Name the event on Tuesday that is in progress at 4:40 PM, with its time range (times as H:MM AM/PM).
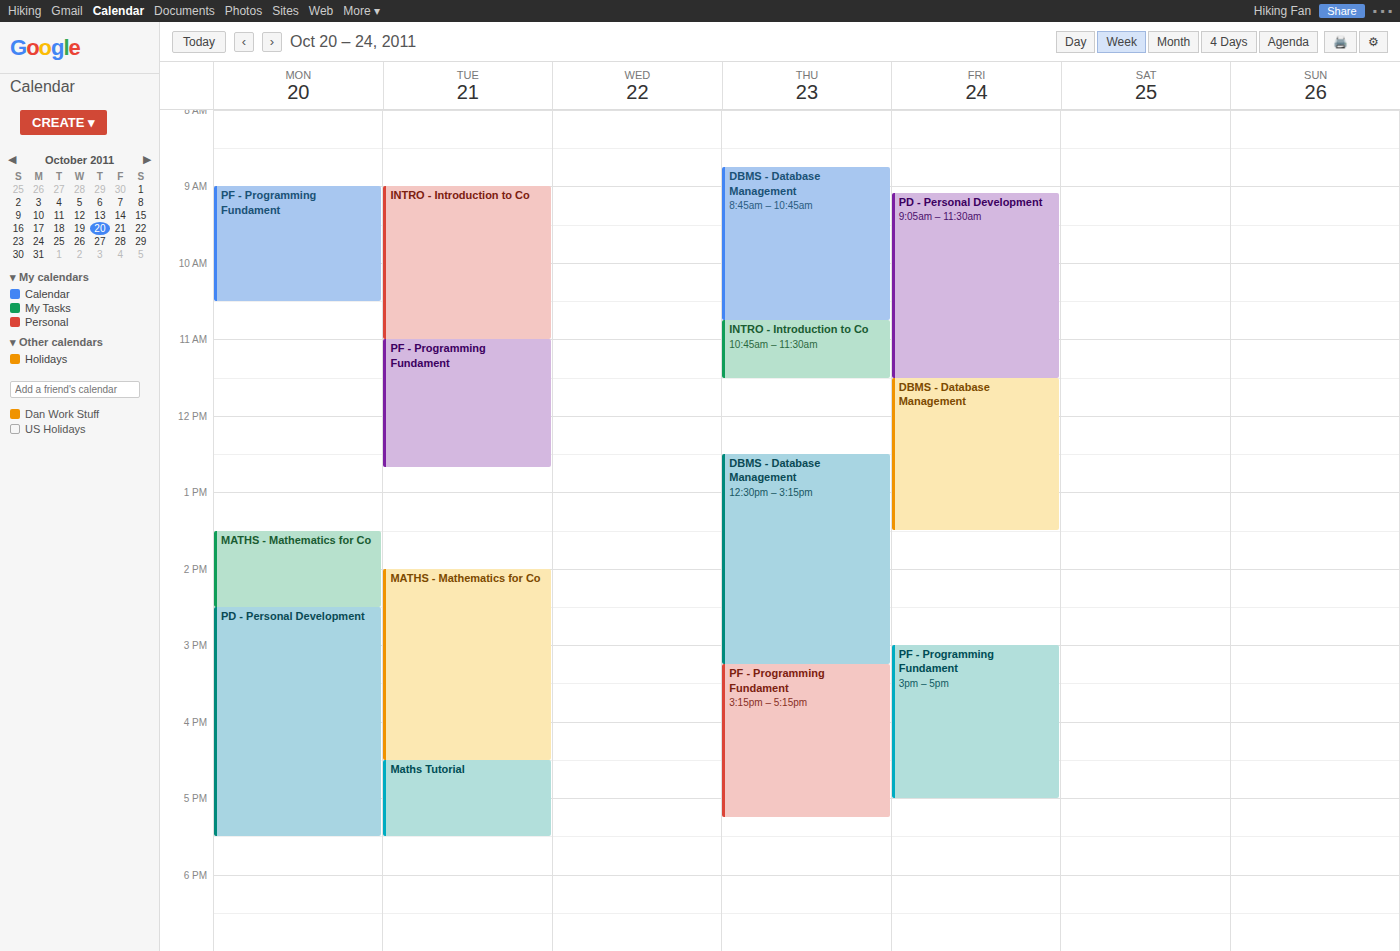
"Maths Tutorial", 4:30 PM to 5:30 PM